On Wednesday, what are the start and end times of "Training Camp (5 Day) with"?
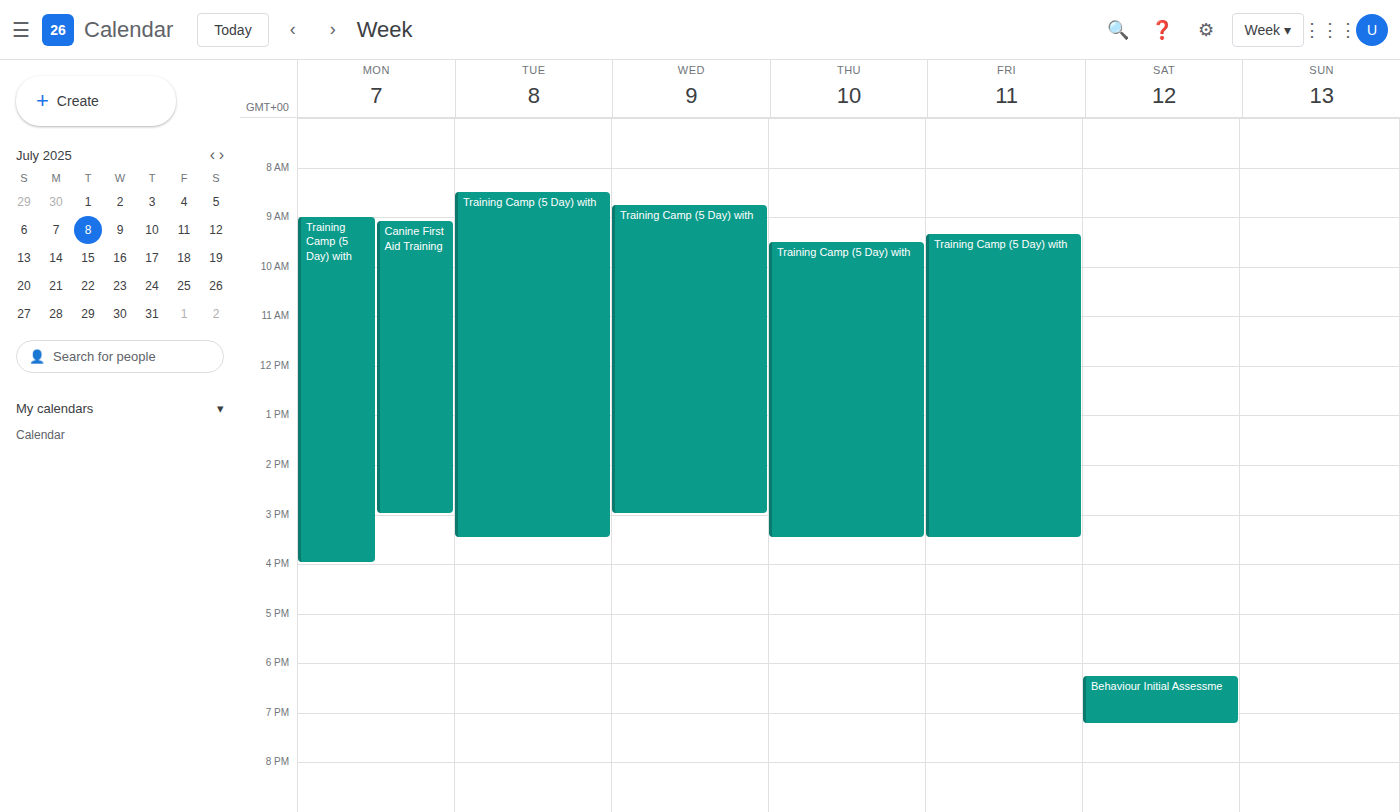
8:45 AM to 3:00 PM